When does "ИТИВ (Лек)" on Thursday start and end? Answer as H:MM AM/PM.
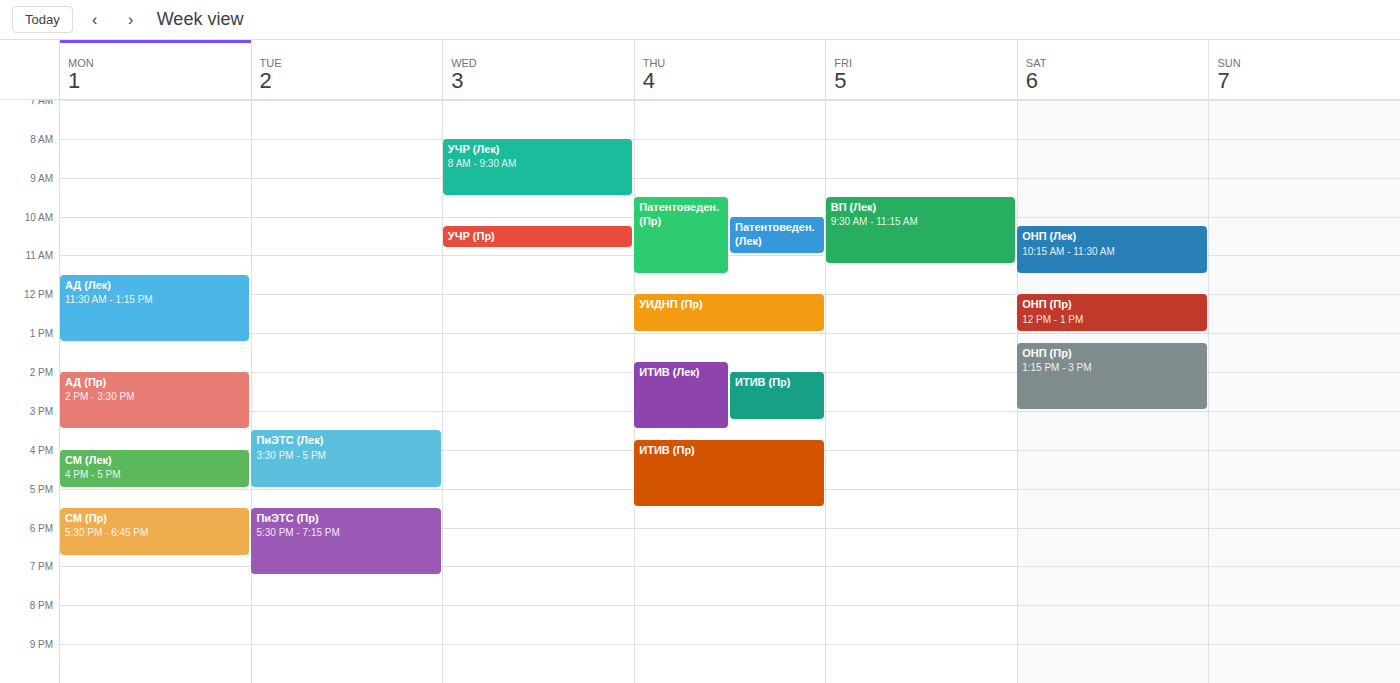
1:45 PM to 3:30 PM